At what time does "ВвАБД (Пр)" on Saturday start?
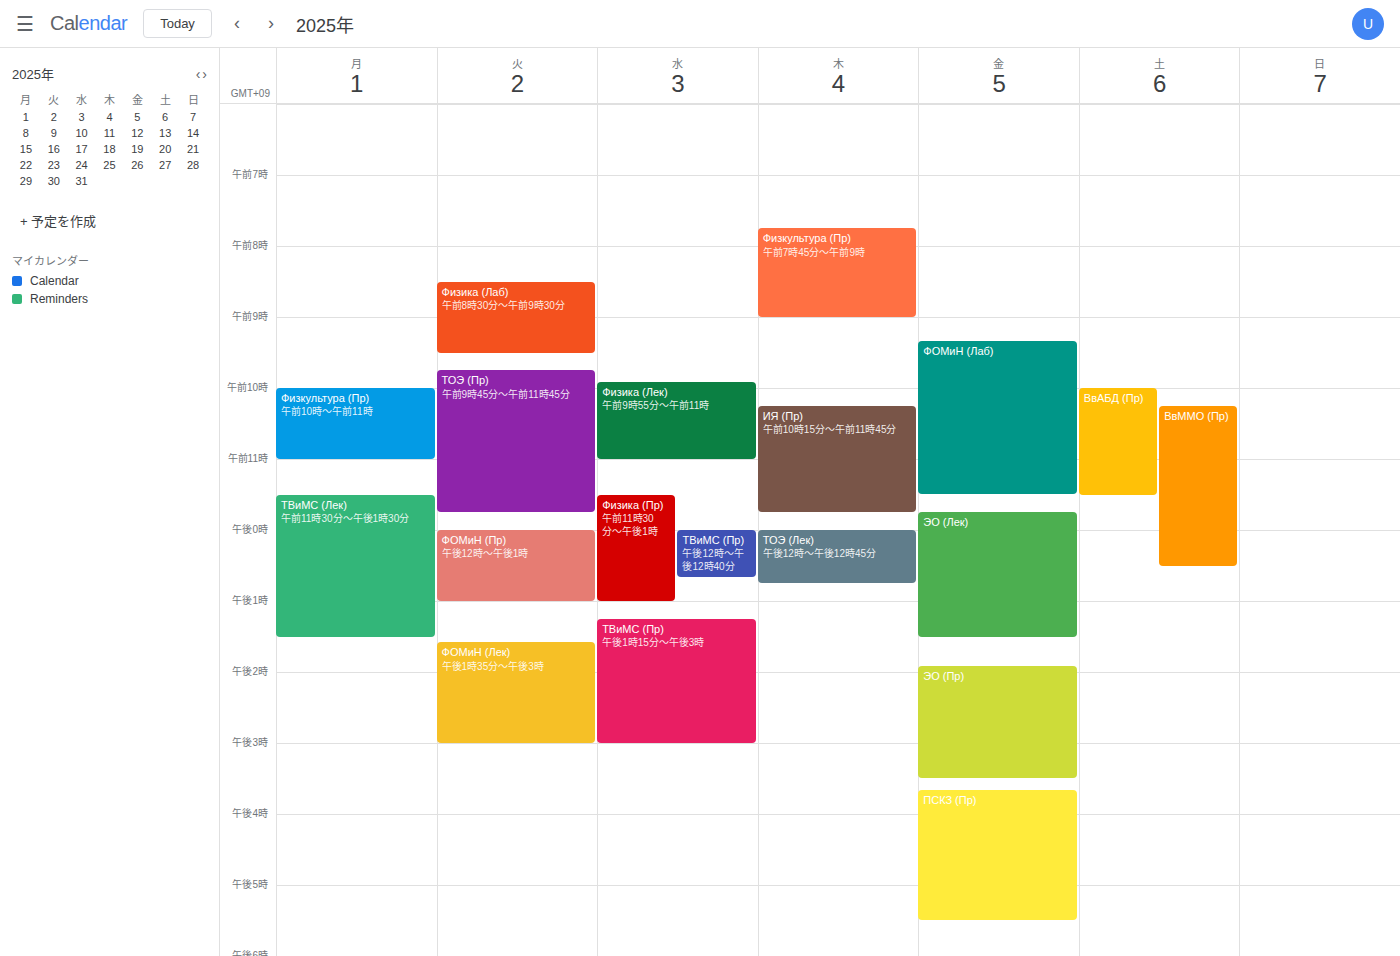
10:00 AM